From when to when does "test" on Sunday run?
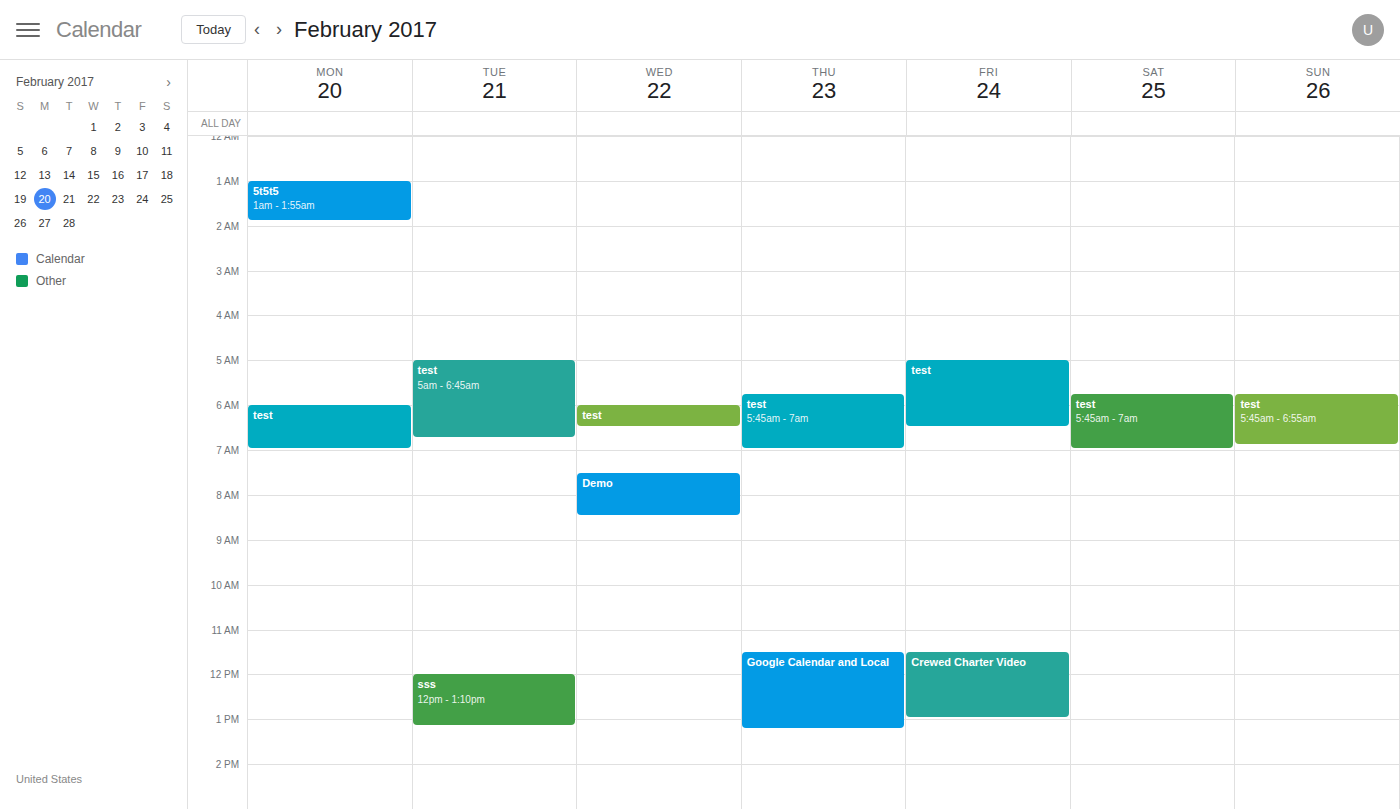
05:45 to 06:55